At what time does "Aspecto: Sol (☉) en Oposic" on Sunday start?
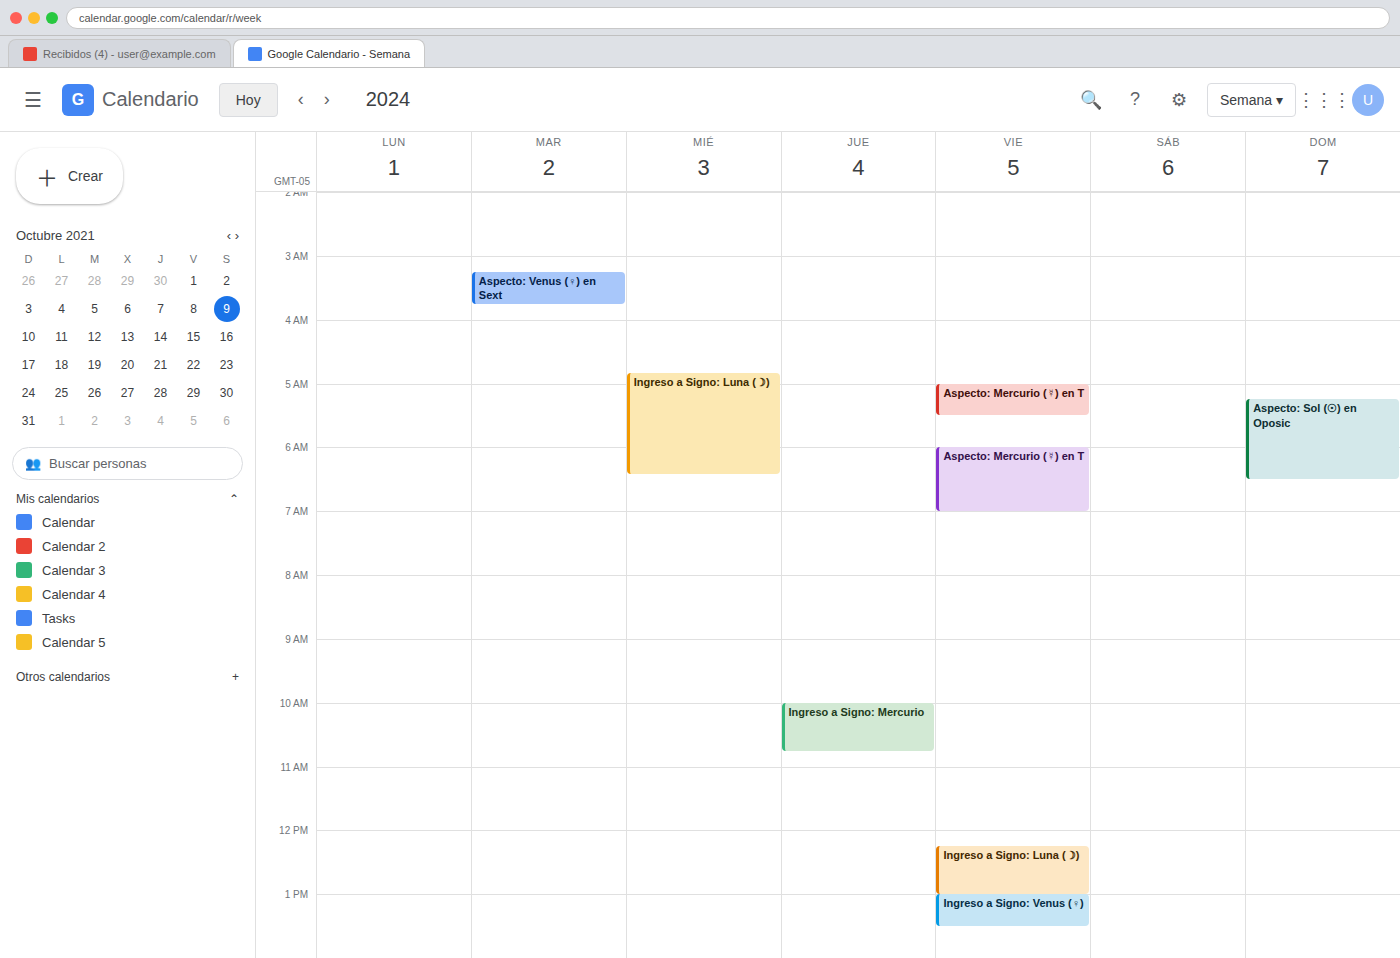
5:15 AM